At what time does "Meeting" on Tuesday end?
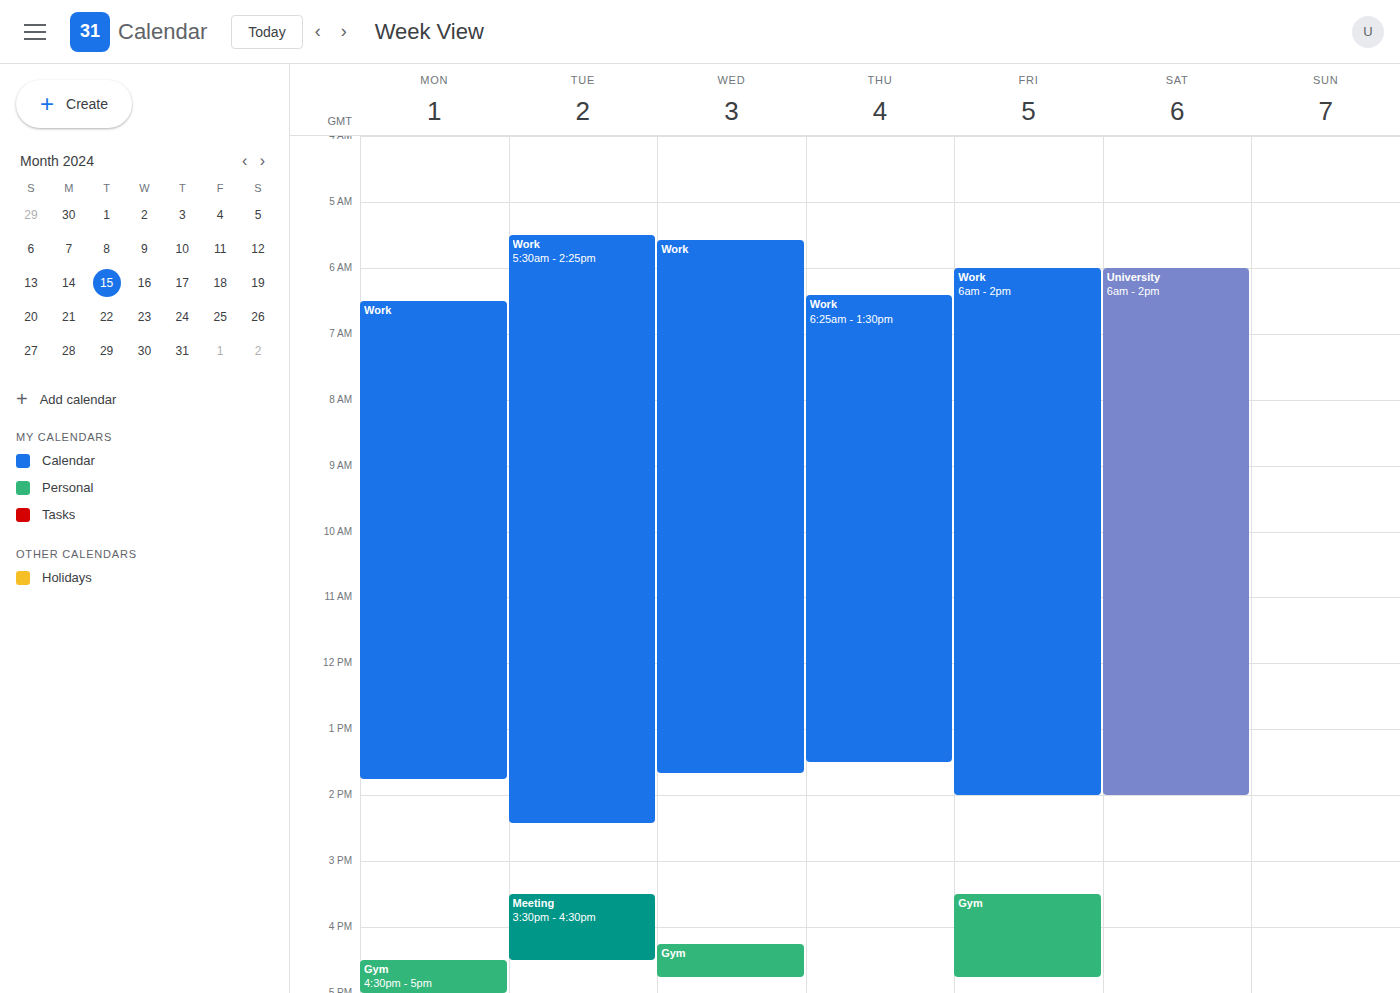
4:30 PM